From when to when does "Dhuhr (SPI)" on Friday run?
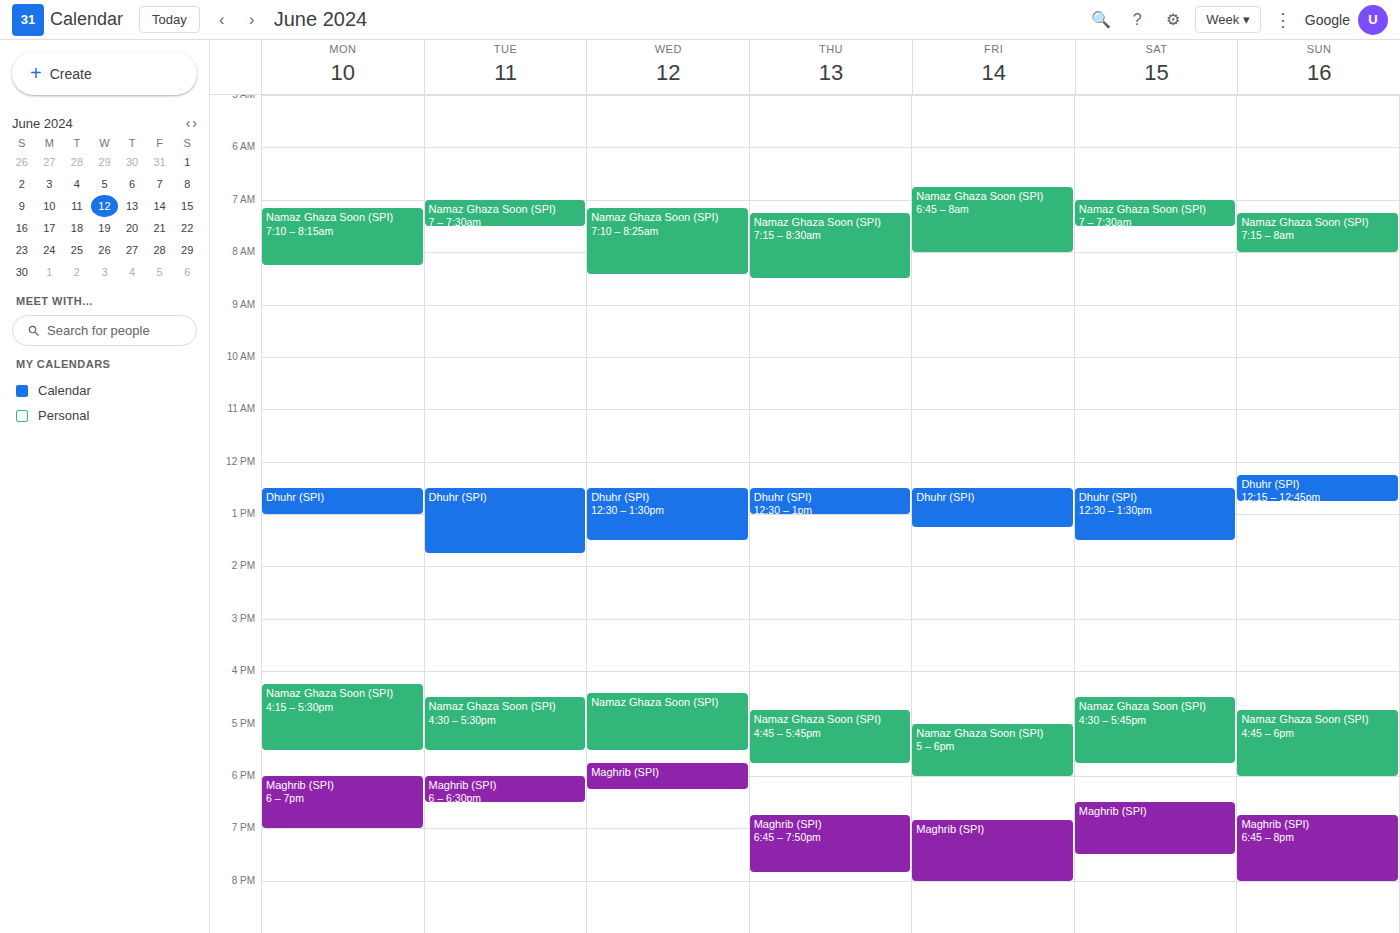
12:30 PM to 1:15 PM